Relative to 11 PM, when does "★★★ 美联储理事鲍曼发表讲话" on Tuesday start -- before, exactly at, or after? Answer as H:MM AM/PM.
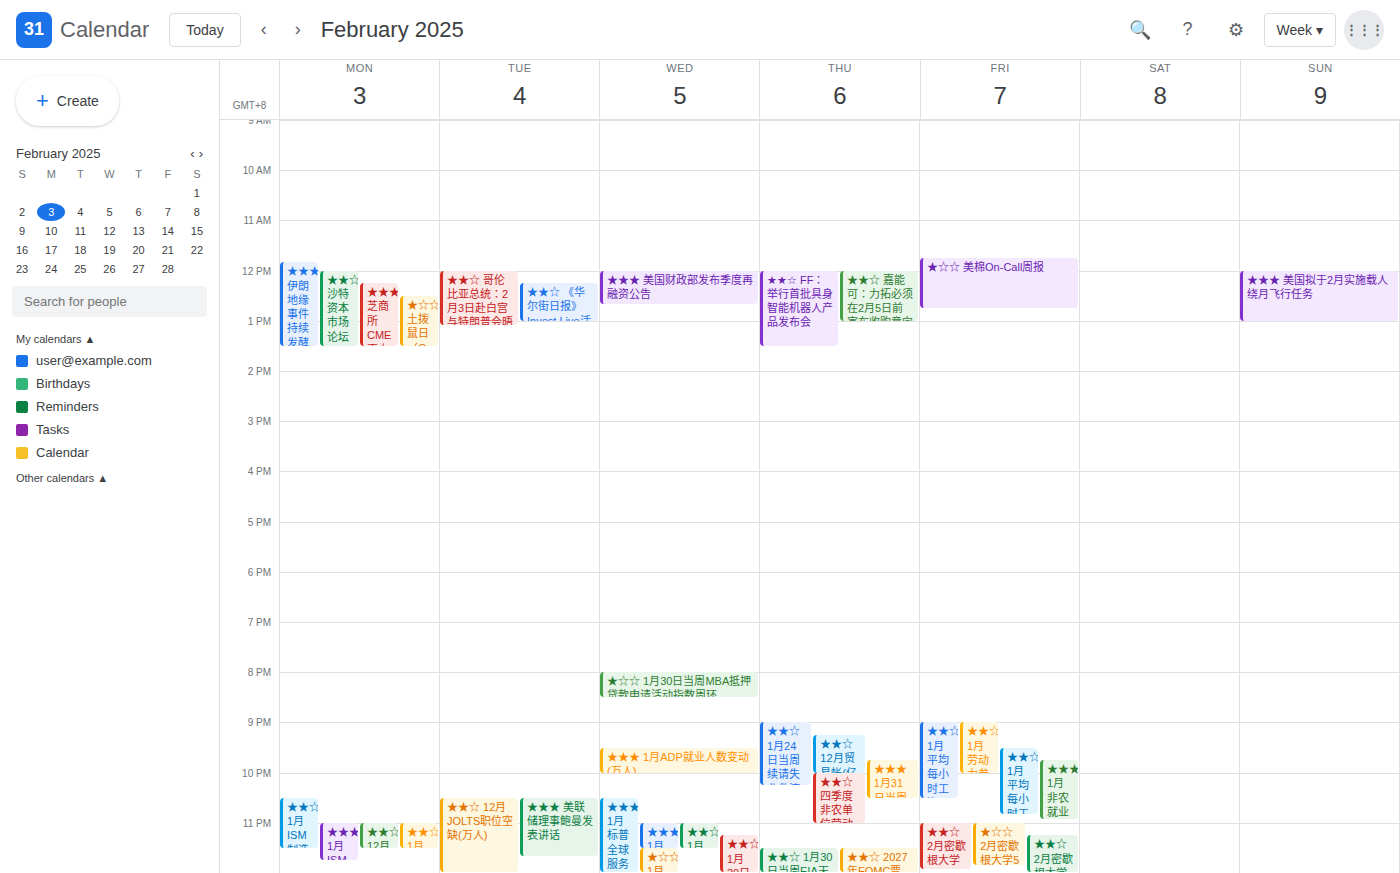
10:30 PM -- before 11 PM, 30 minutes above the 11 PM line.